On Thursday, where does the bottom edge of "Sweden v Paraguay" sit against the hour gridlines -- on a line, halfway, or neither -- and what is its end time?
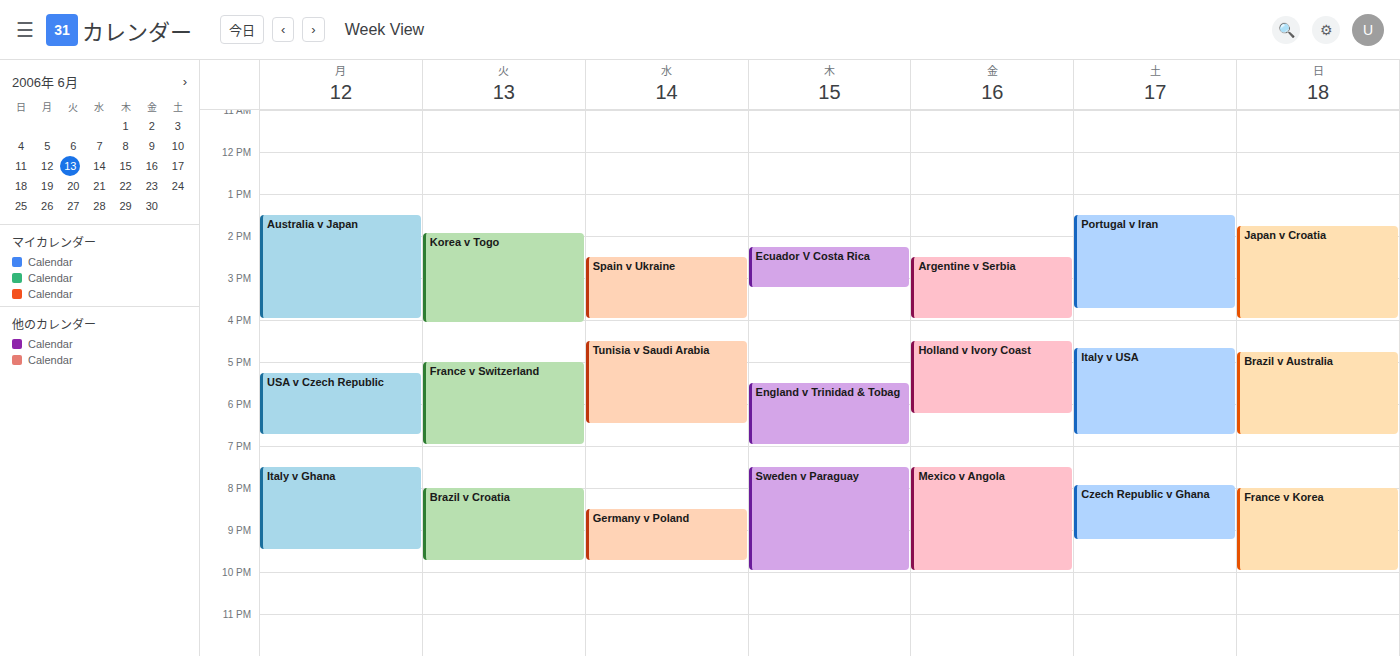
10:00 PM -- exactly on the 10 PM line.